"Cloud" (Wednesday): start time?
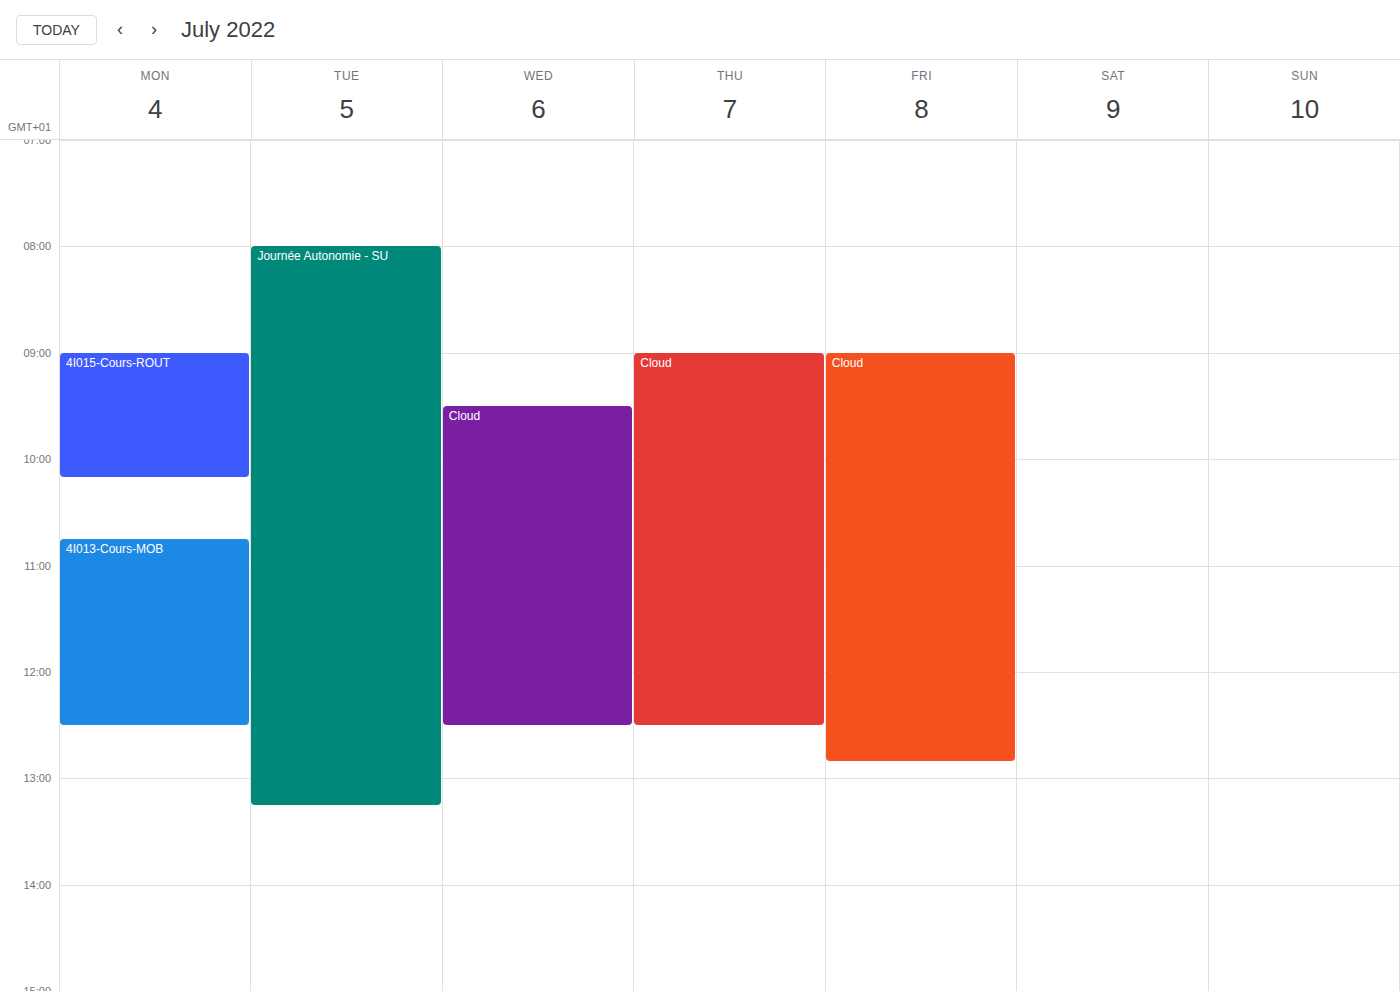
09:30